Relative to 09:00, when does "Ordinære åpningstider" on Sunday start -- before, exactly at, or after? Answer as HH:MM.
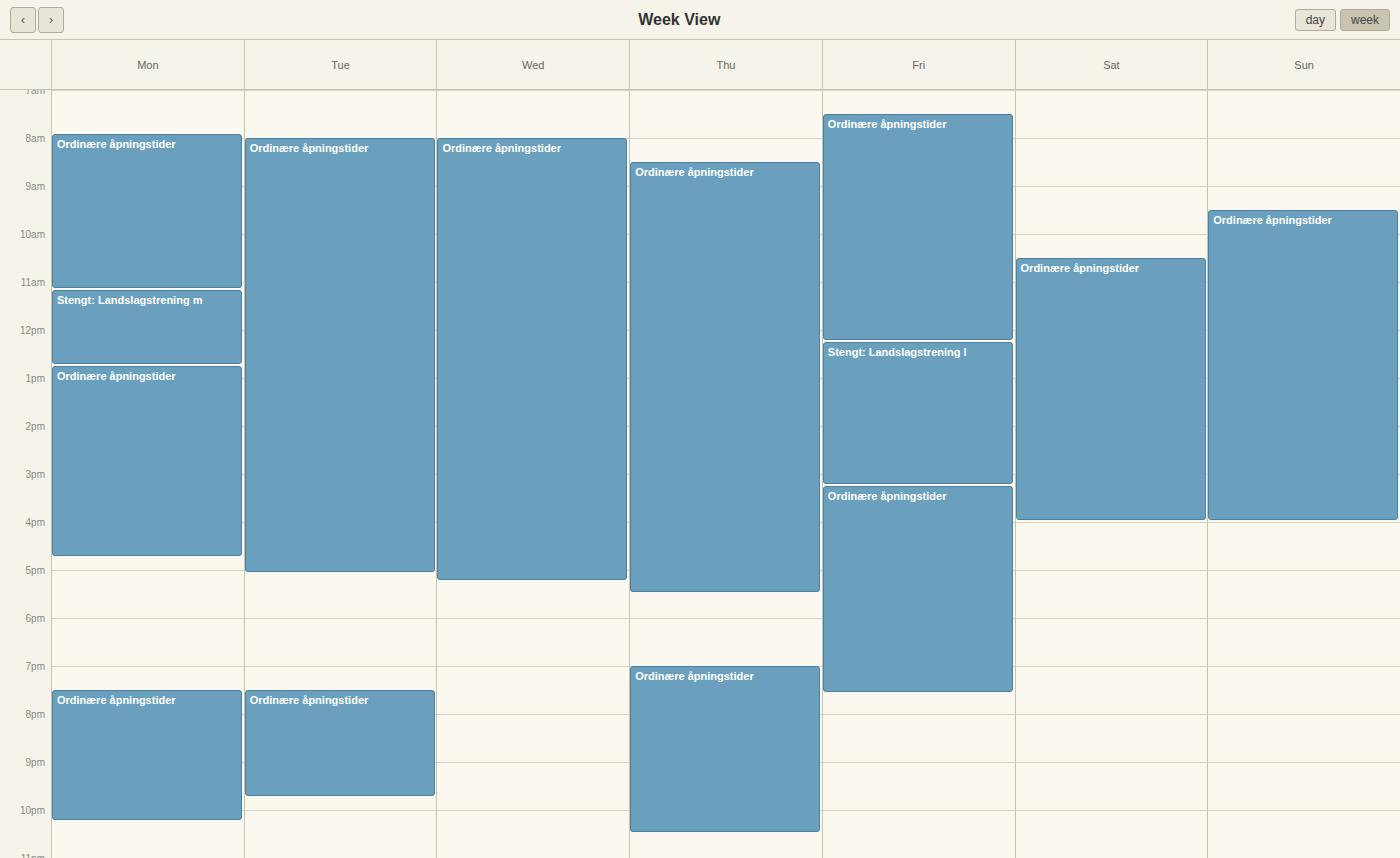
09:30 -- after 09:00, 30 minutes below the 09:00 line.